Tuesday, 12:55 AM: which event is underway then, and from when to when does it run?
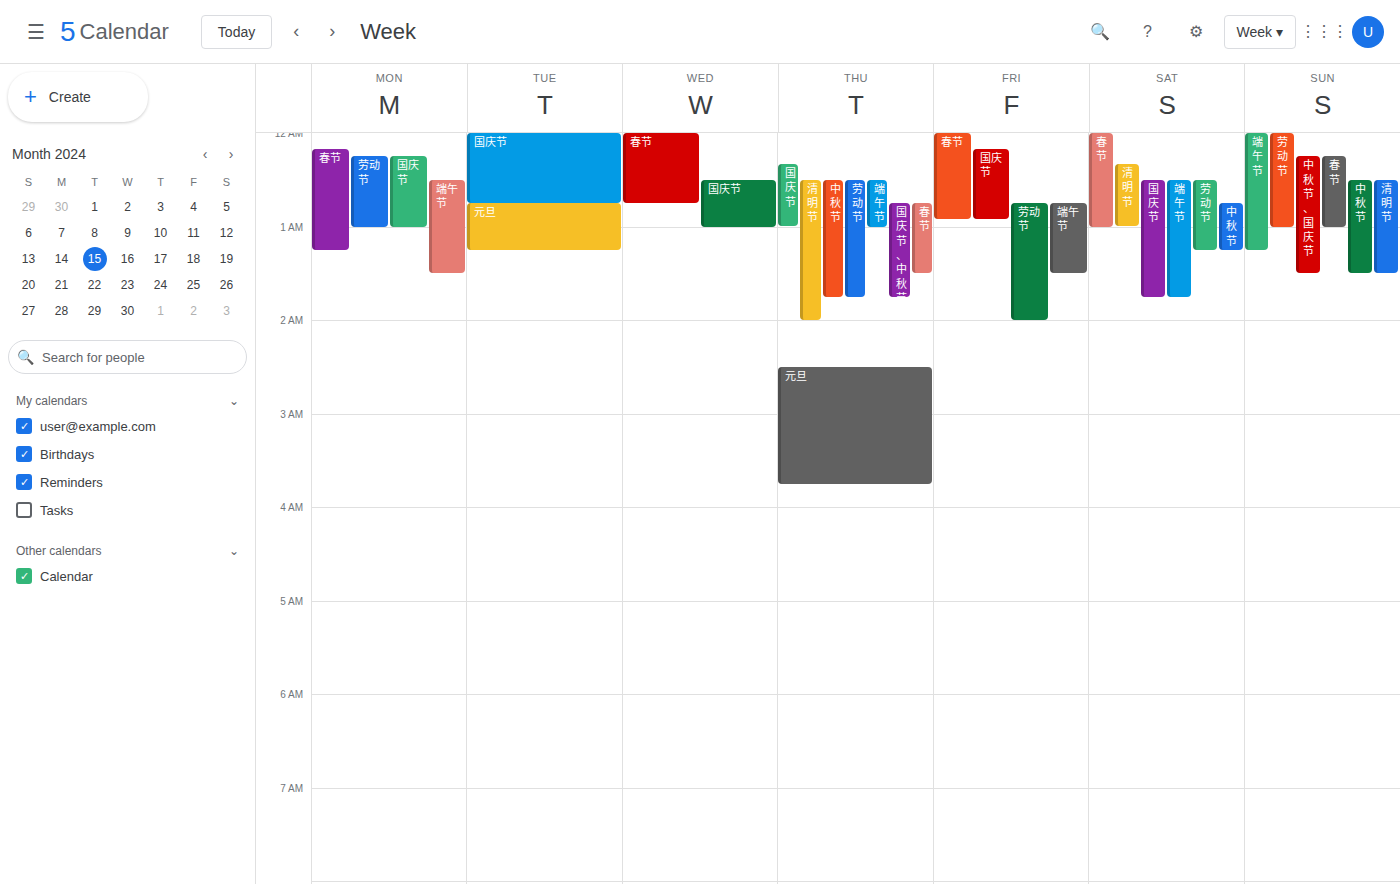
"元旦", 12:45 AM to 1:15 AM